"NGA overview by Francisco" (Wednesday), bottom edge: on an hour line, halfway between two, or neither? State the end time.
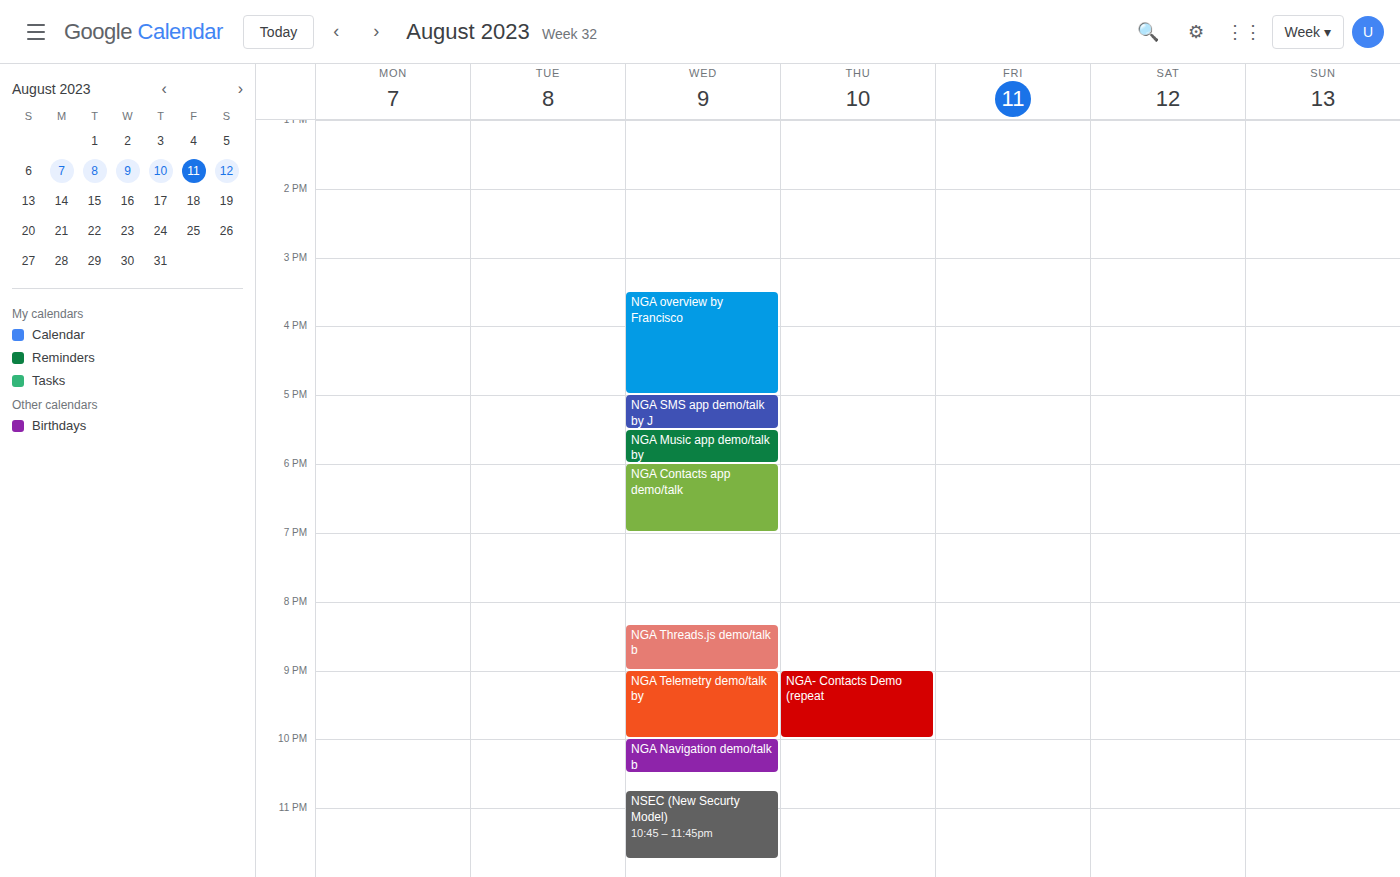
5:00 PM -- exactly on the 5 PM line.